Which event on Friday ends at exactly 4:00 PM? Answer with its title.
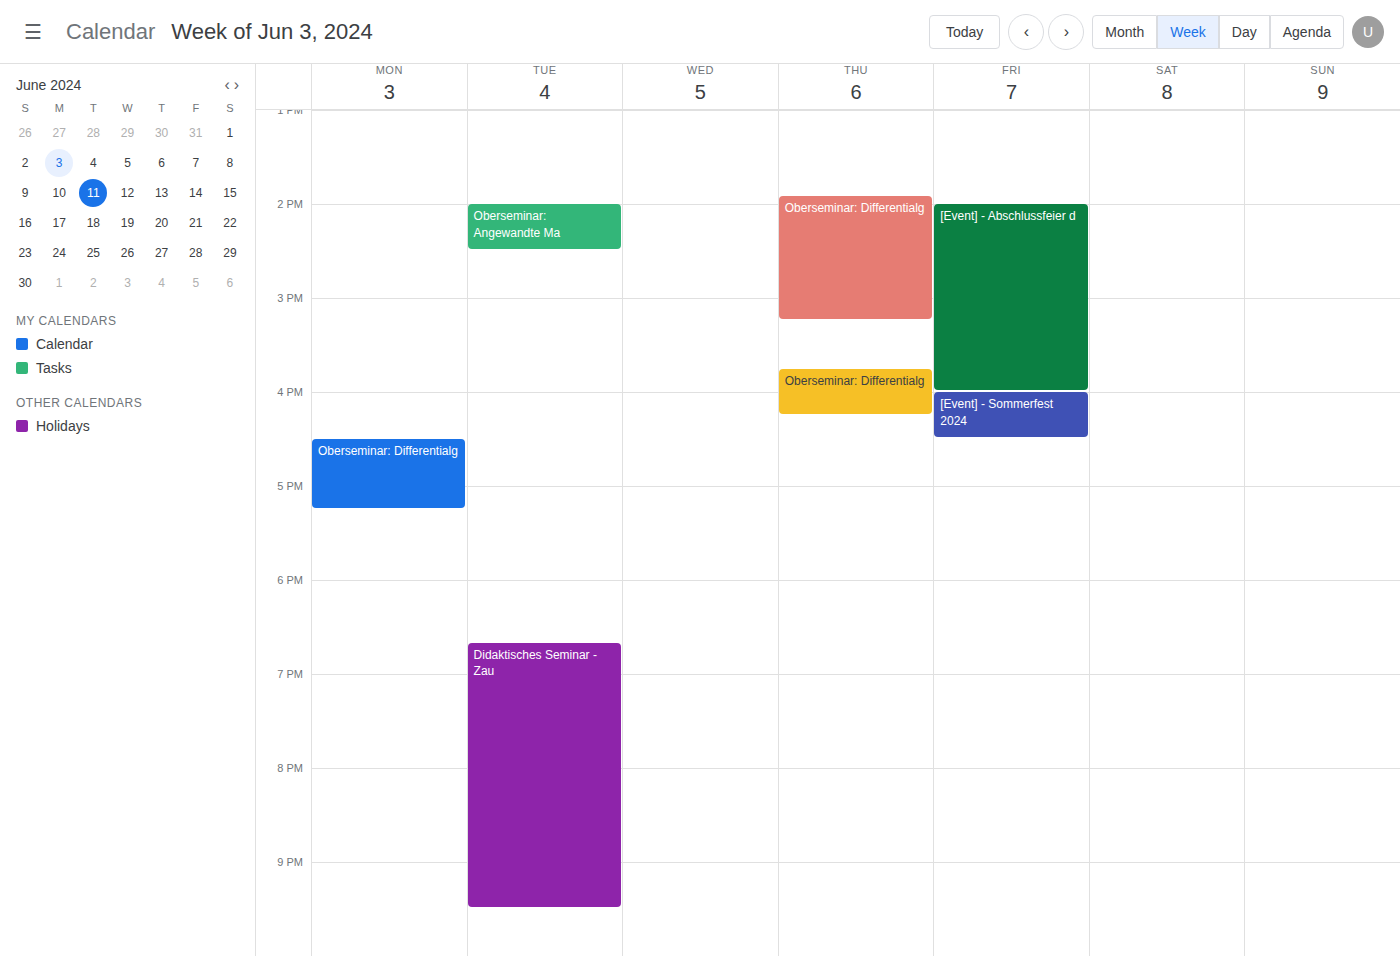
"[Event] - Abschlussfeier d"